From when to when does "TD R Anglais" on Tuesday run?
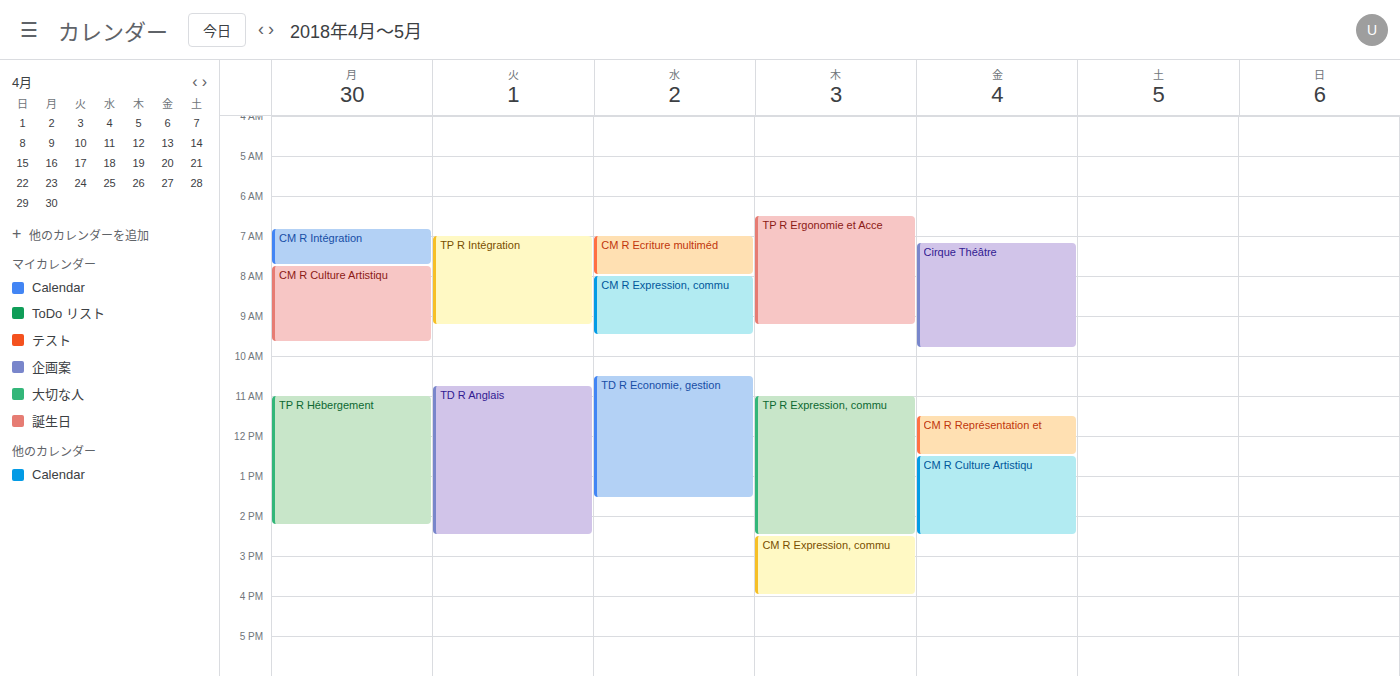
10:45 AM to 2:30 PM